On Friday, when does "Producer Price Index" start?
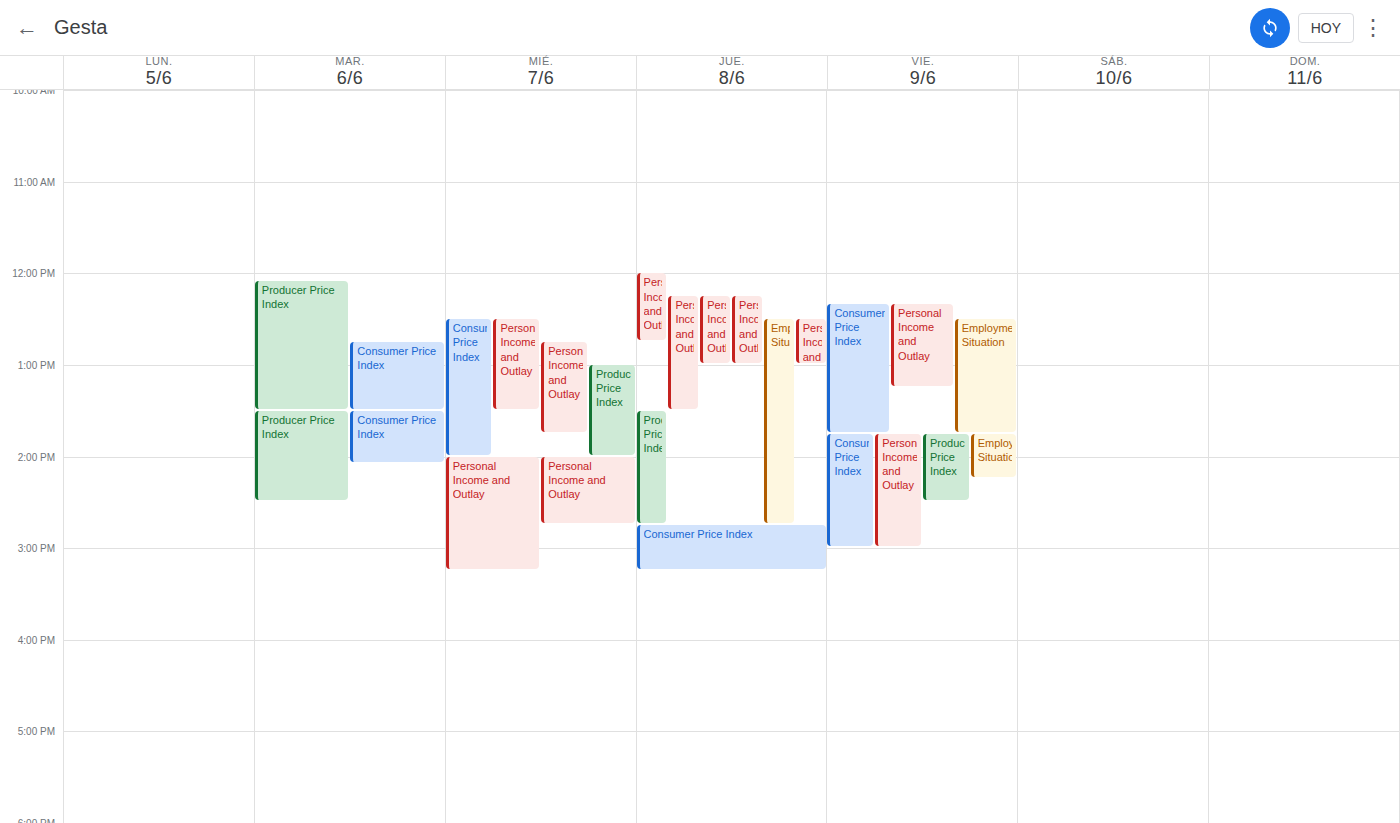
1:45 PM